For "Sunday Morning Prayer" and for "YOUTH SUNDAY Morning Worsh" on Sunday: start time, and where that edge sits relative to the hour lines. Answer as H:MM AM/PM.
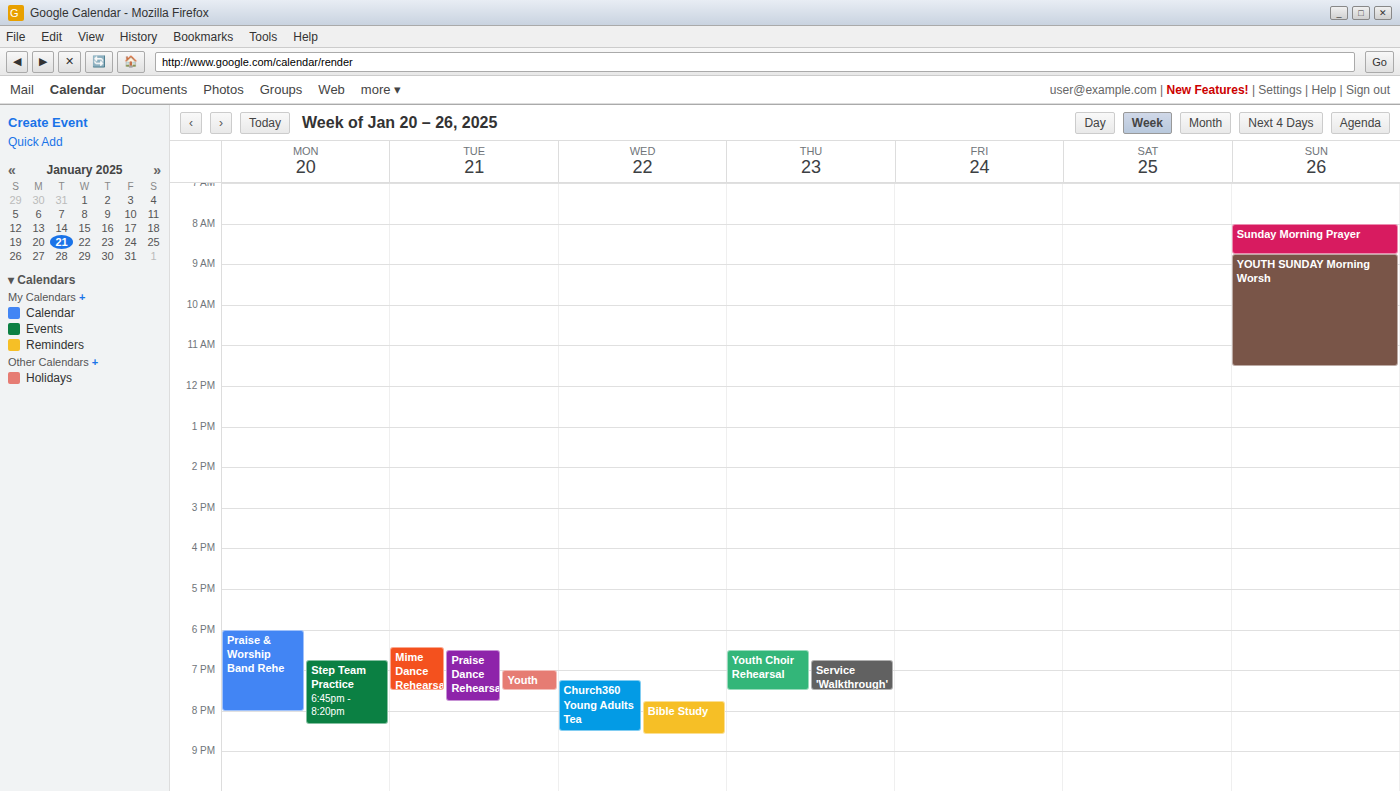
"Sunday Morning Prayer": 8:00 AM, exactly on the 8 AM line. "YOUTH SUNDAY Morning Worsh": 8:45 AM, neither: three quarters of the way from the 8 AM line to the 9 AM line.